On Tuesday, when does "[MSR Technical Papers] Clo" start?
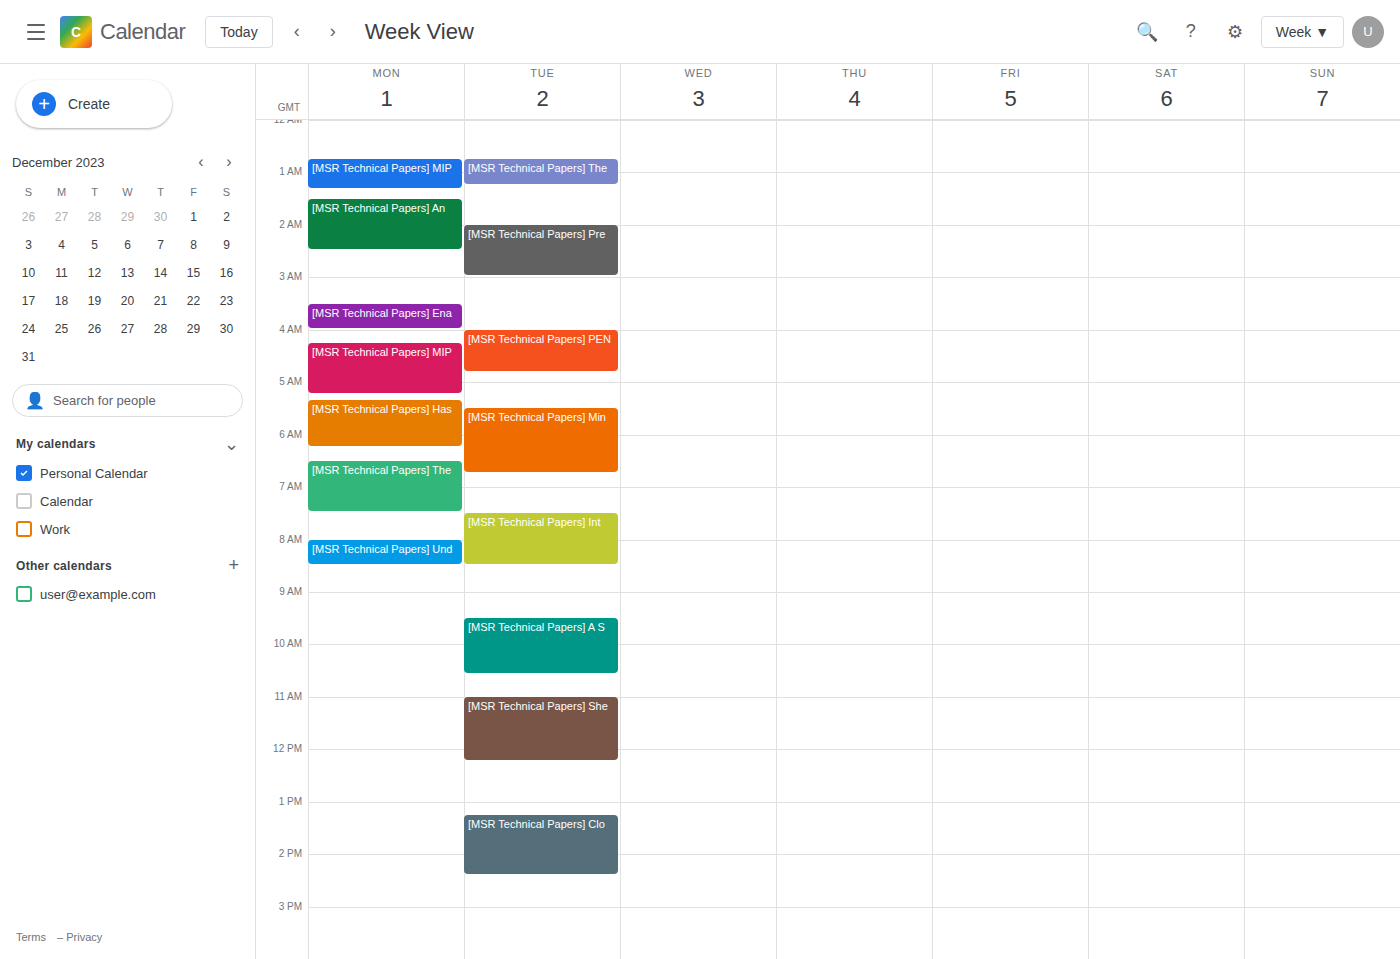
1:15 PM